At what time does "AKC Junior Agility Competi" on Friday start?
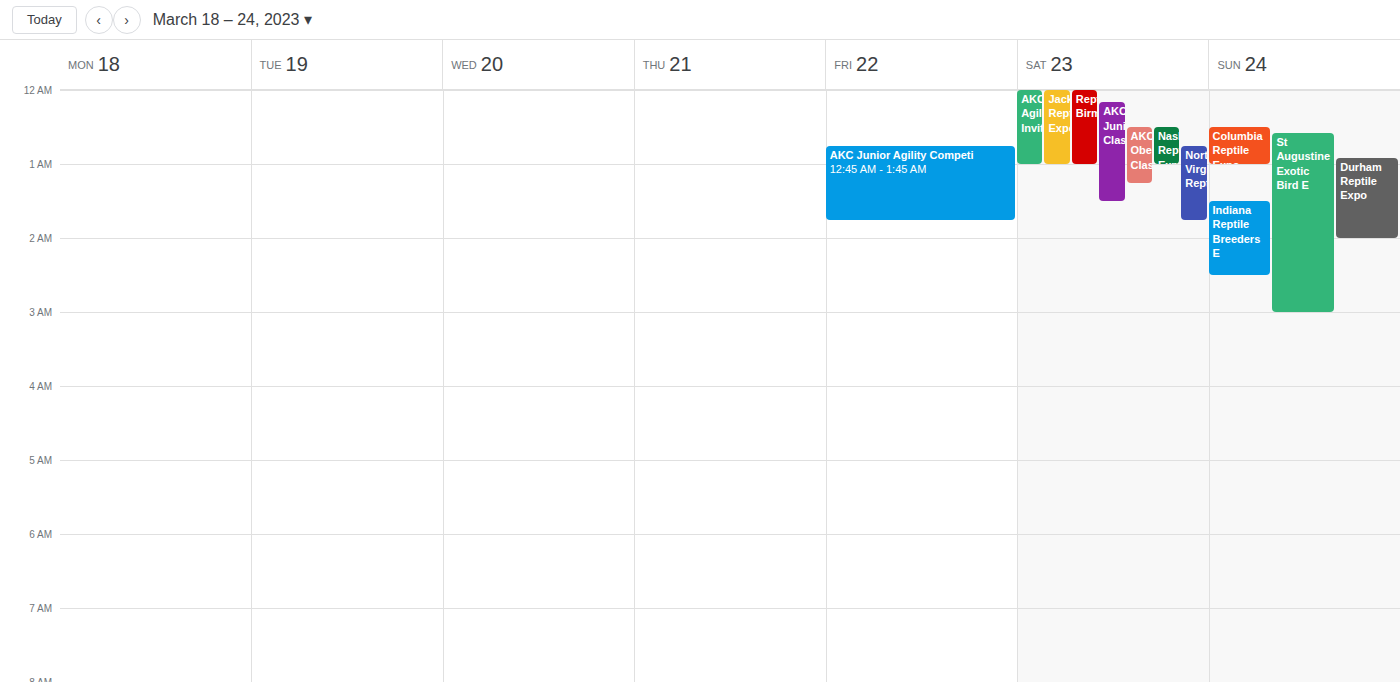
12:45 AM